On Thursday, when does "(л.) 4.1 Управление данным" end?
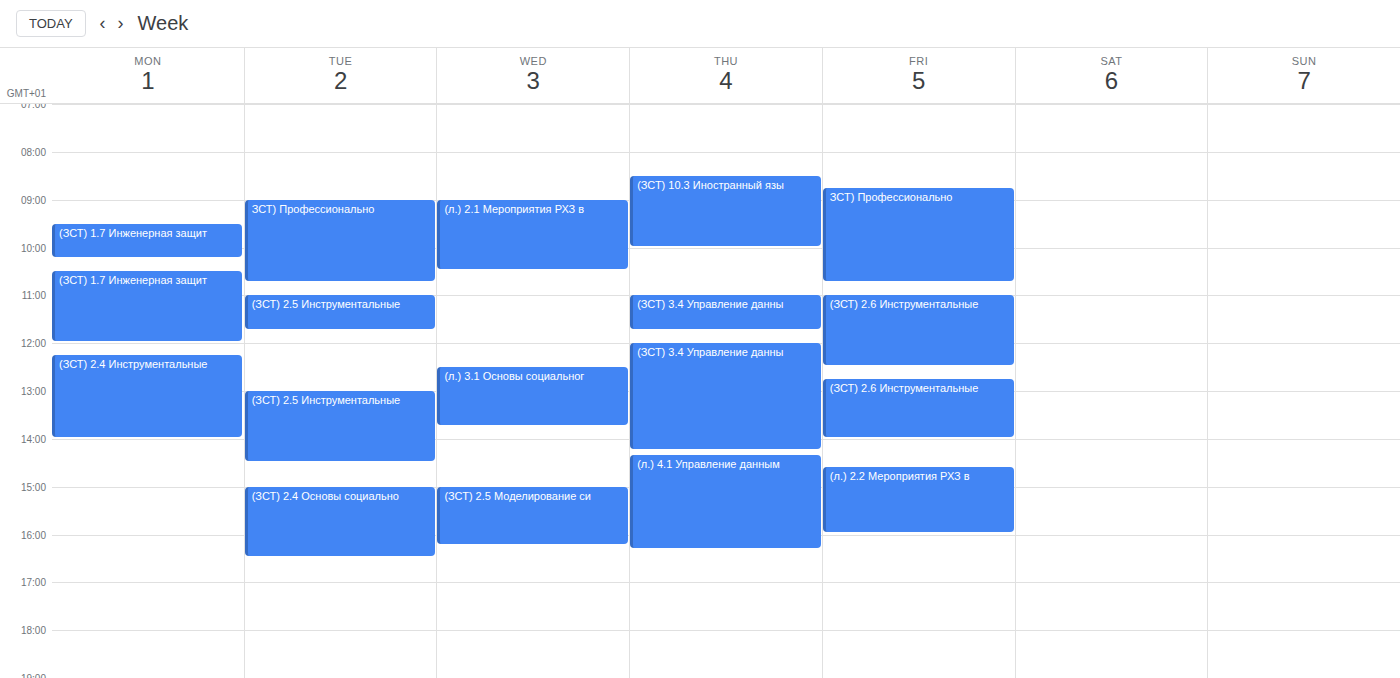
16:20